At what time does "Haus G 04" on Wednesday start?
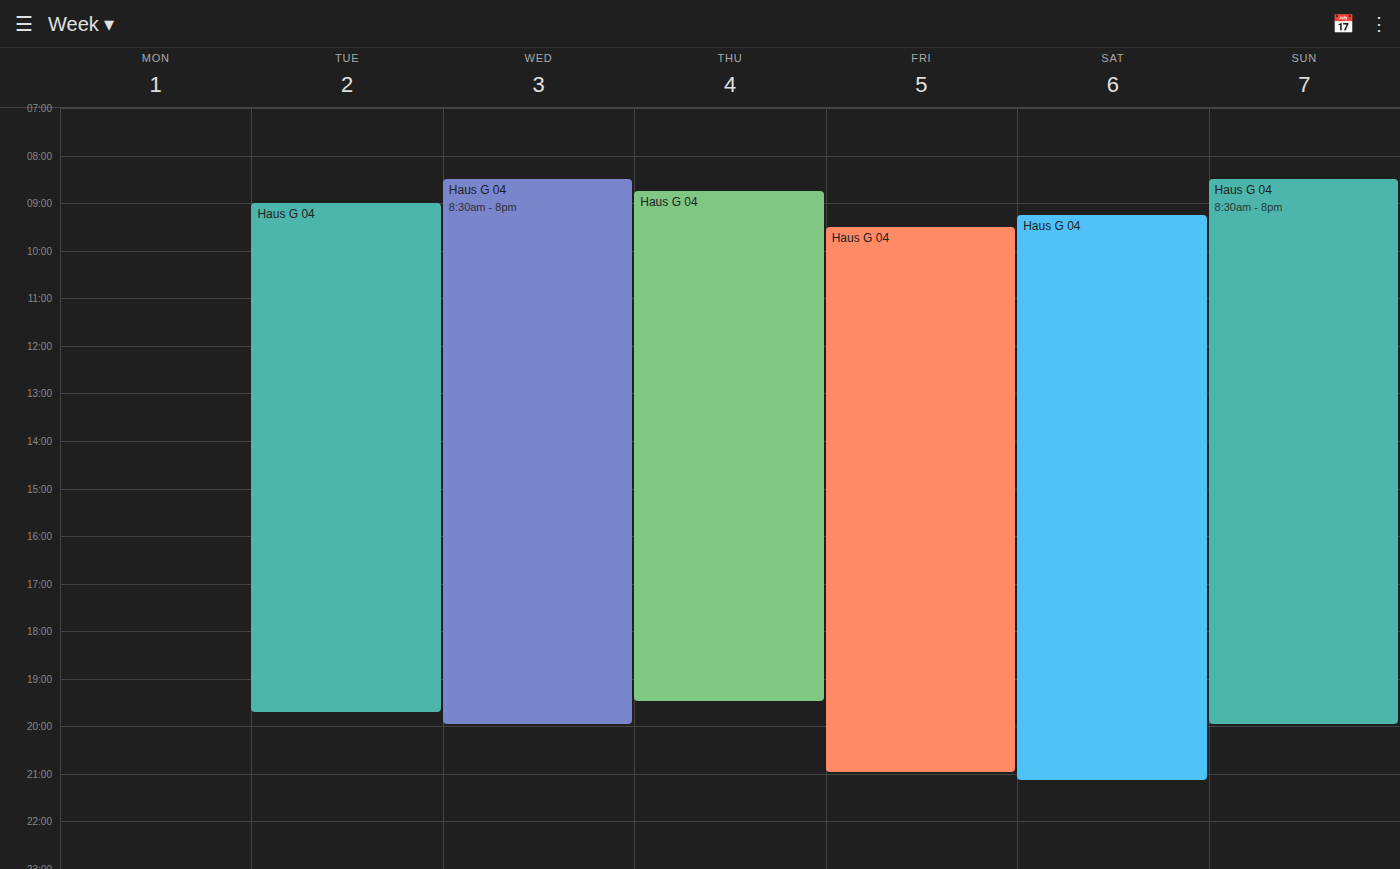
8:30 AM